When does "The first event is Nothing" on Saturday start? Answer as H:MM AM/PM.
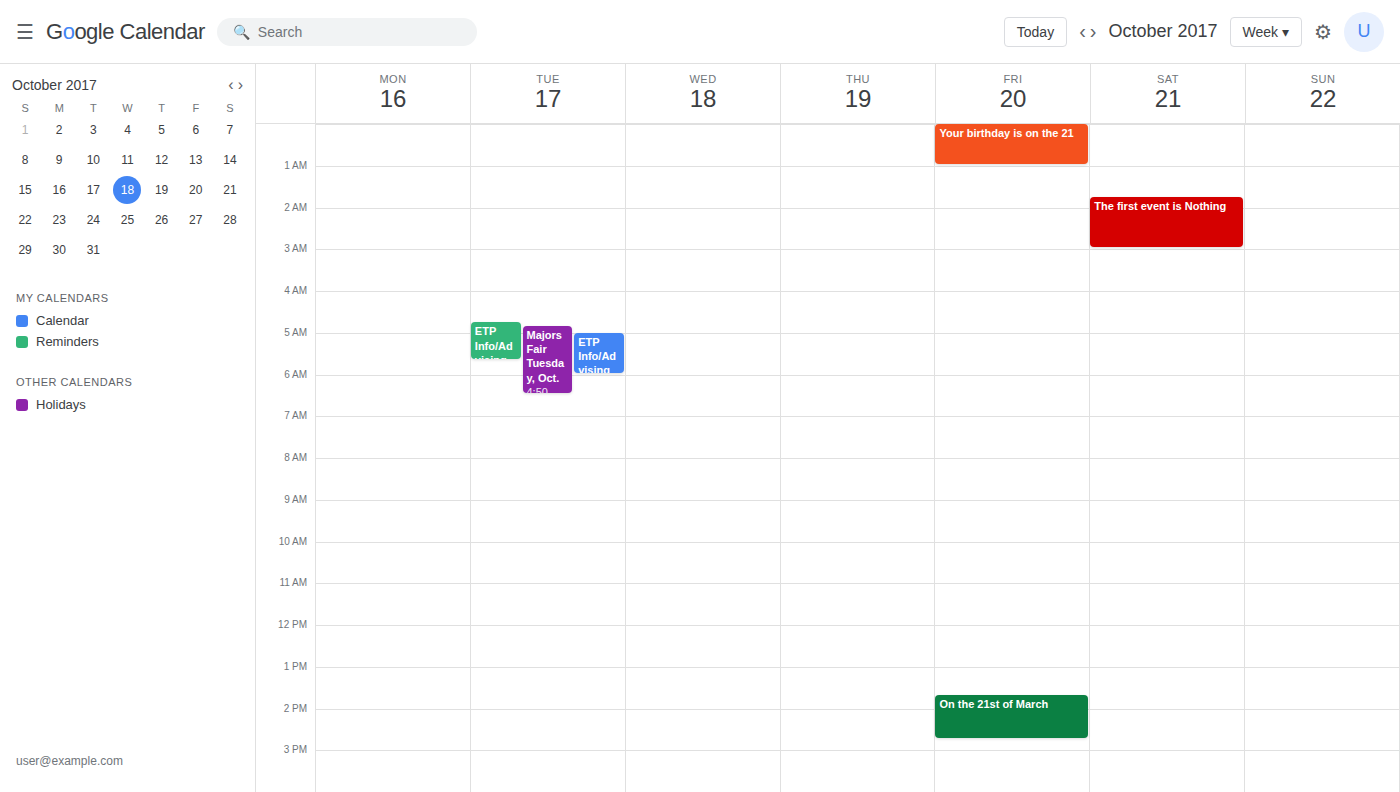
1:45 AM